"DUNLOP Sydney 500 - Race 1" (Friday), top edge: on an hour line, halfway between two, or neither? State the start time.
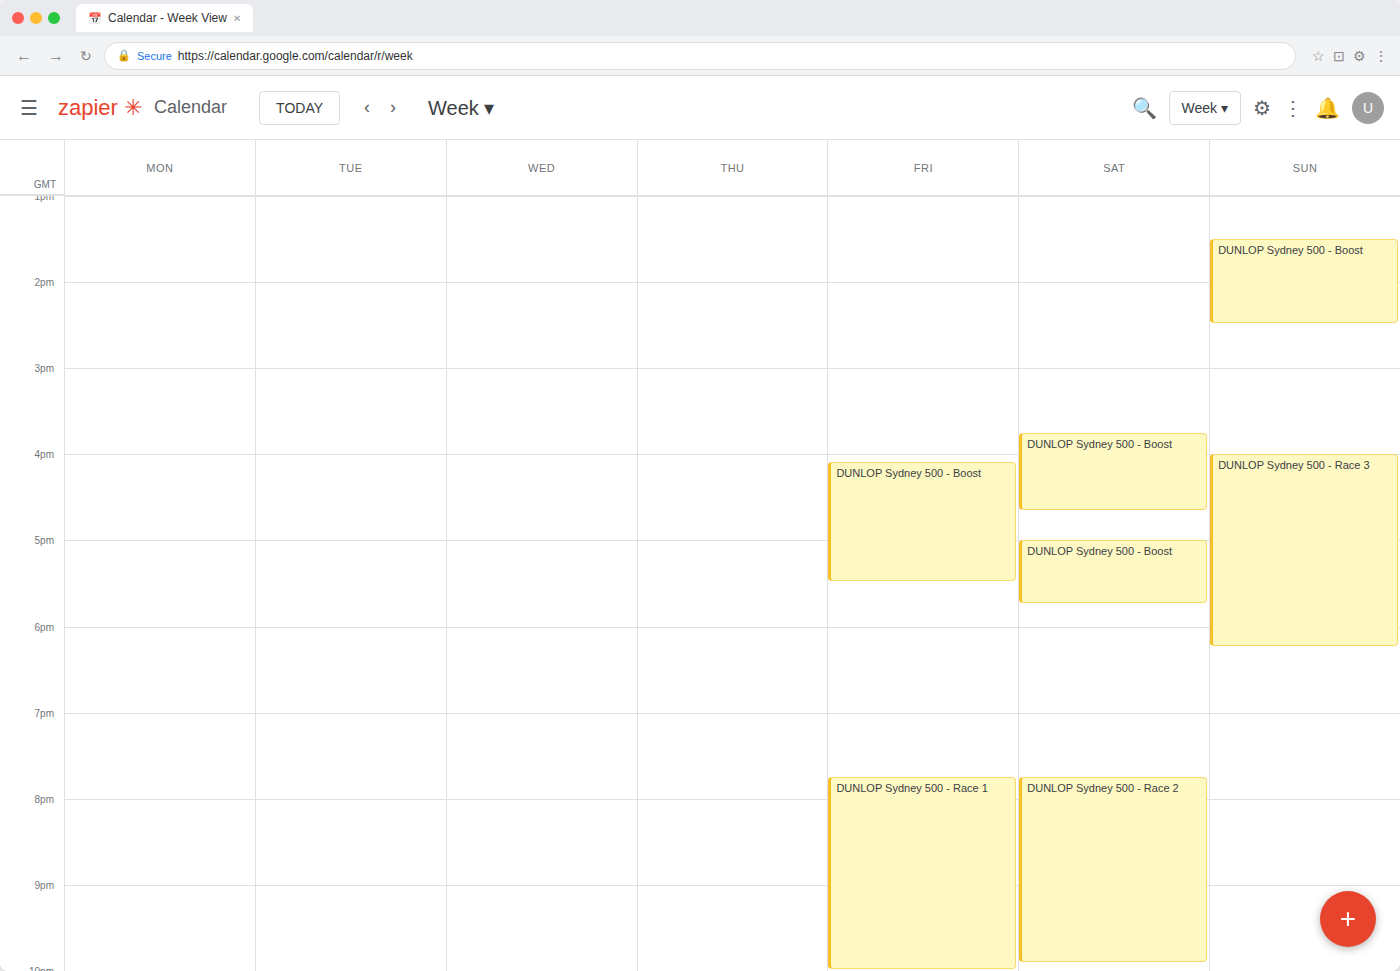
7:45 PM -- neither: three quarters of the way from the 7 PM line to the 8 PM line.